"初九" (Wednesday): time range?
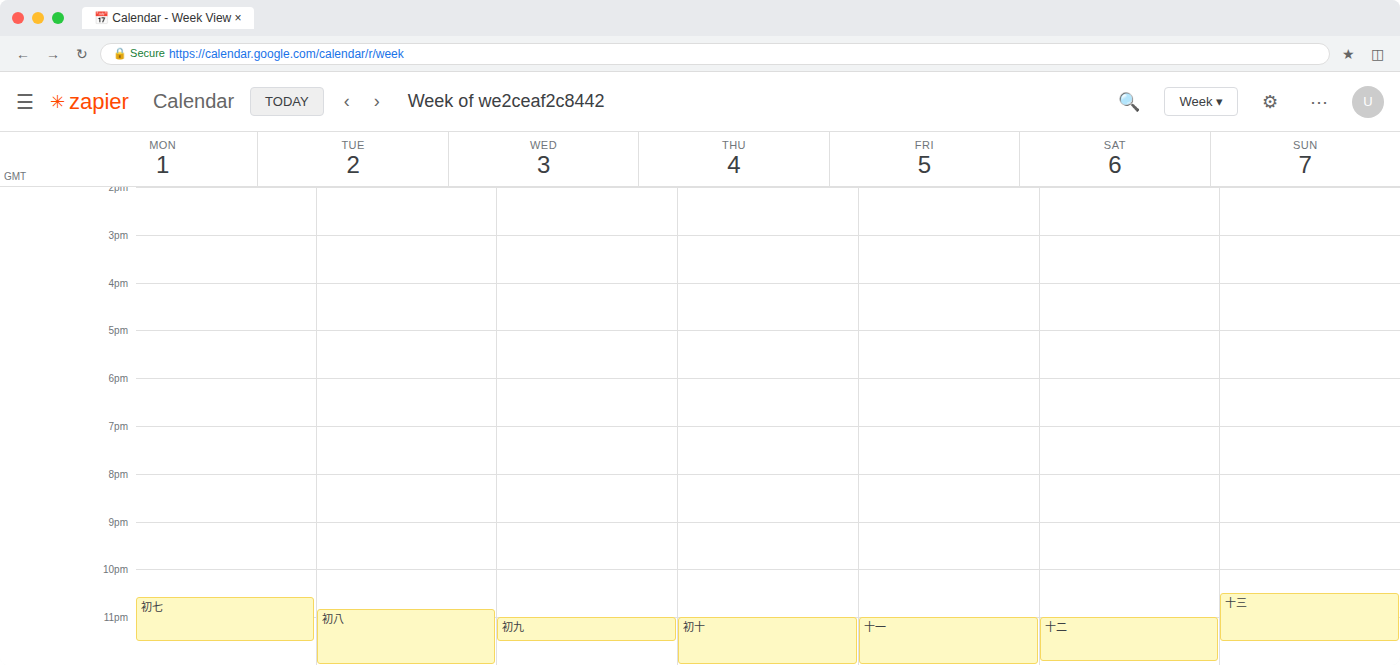
11:00 PM to 11:30 PM